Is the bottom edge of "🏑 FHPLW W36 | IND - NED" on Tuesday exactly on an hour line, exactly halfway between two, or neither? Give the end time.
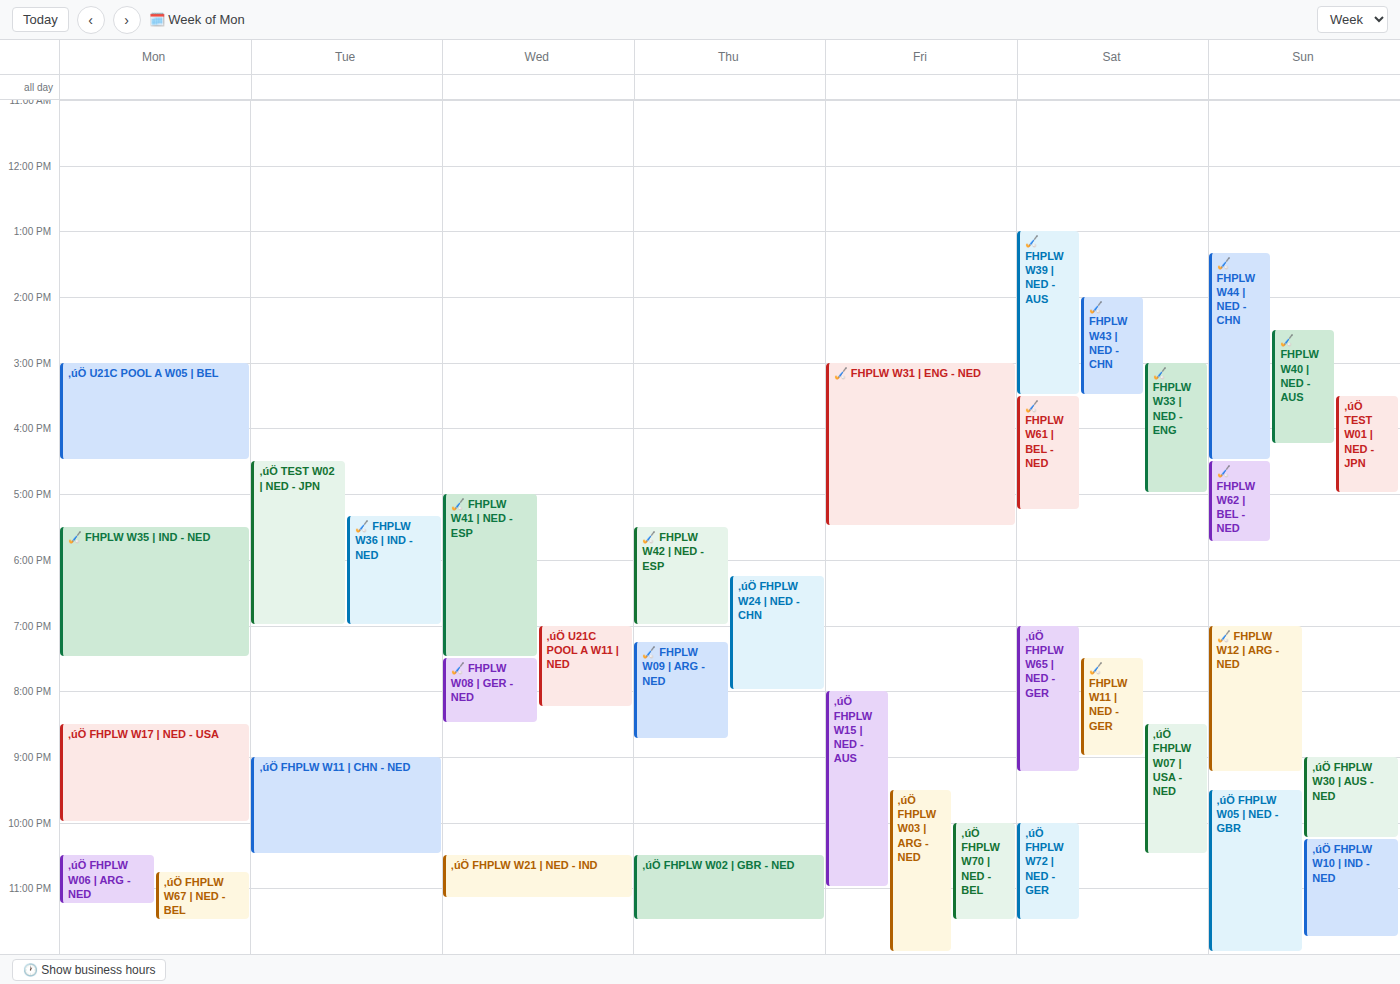
7:00 PM -- exactly on the 7 PM line.